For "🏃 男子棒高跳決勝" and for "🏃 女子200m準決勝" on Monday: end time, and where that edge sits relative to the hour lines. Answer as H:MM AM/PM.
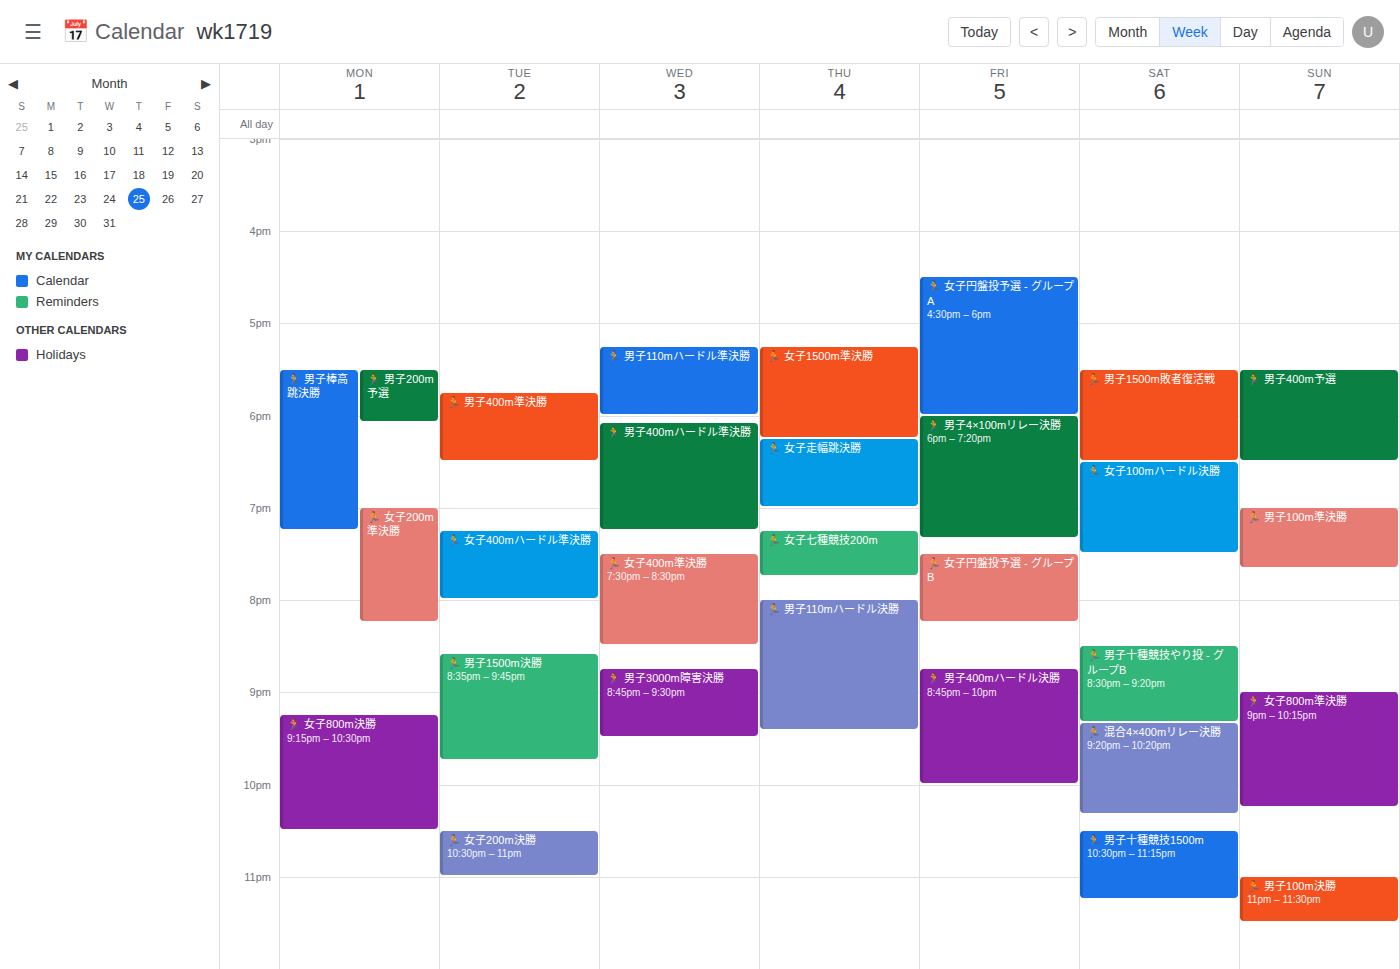
"🏃 男子棒高跳決勝": 7:15 PM, neither: a quarter of the way from the 7 PM line to the 8 PM line. "🏃 女子200m準決勝": 8:15 PM, neither: a quarter of the way from the 8 PM line to the 9 PM line.